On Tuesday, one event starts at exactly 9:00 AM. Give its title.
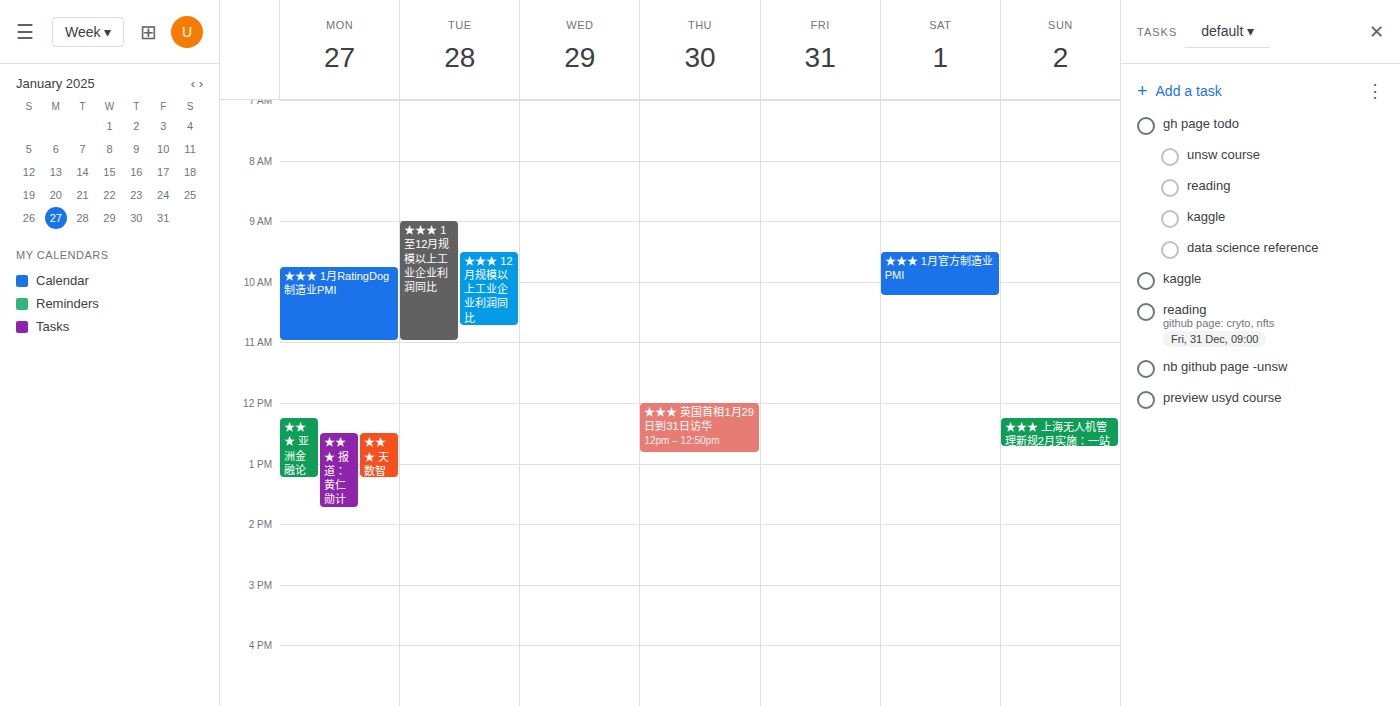
"★★★ 1至12月规模以上工业企业利润同比"